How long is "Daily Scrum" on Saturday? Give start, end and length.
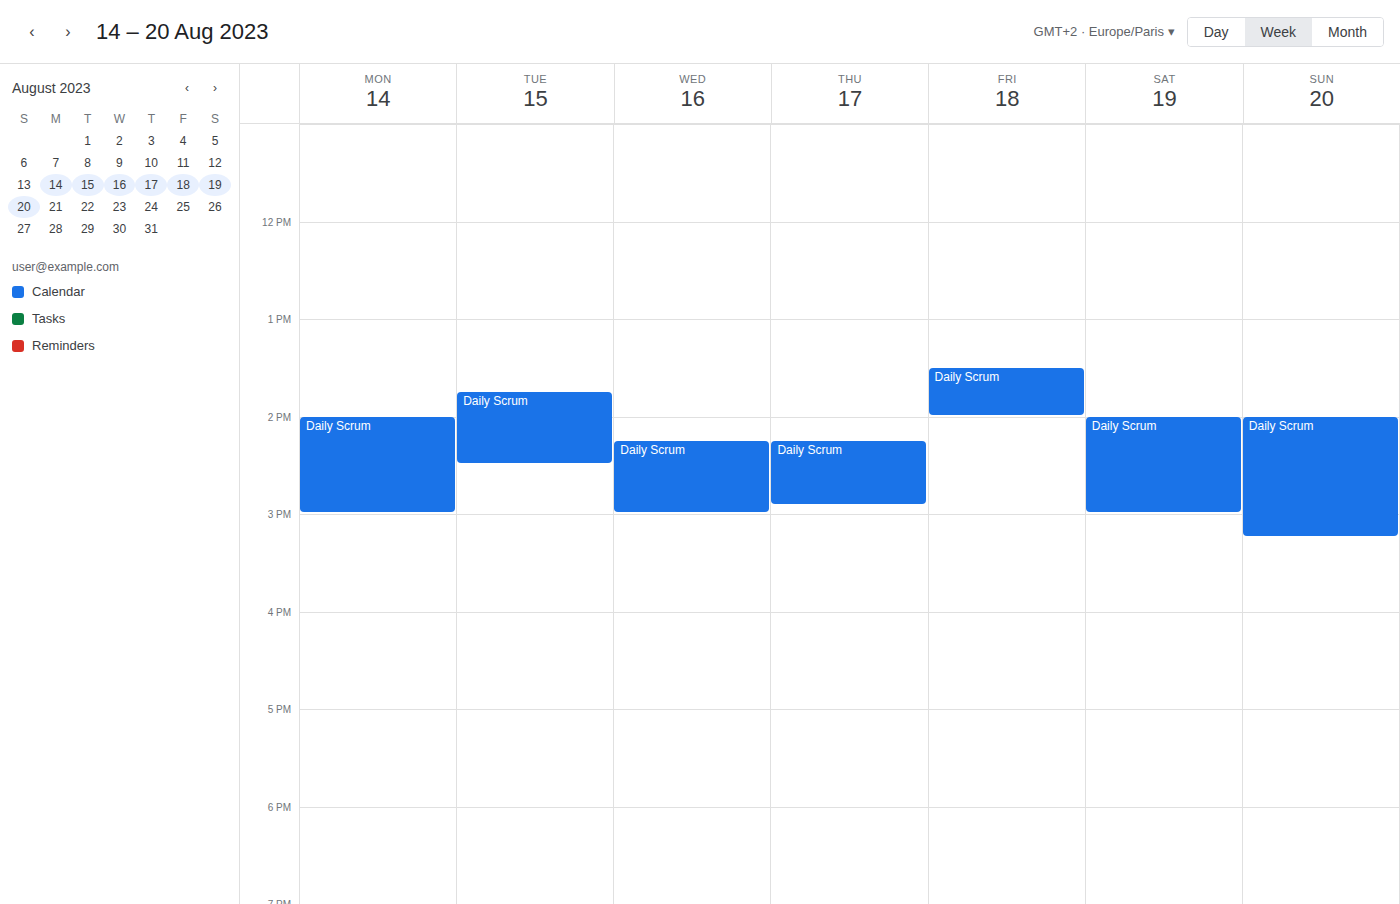
2:00 PM to 3:00 PM, 1 hour